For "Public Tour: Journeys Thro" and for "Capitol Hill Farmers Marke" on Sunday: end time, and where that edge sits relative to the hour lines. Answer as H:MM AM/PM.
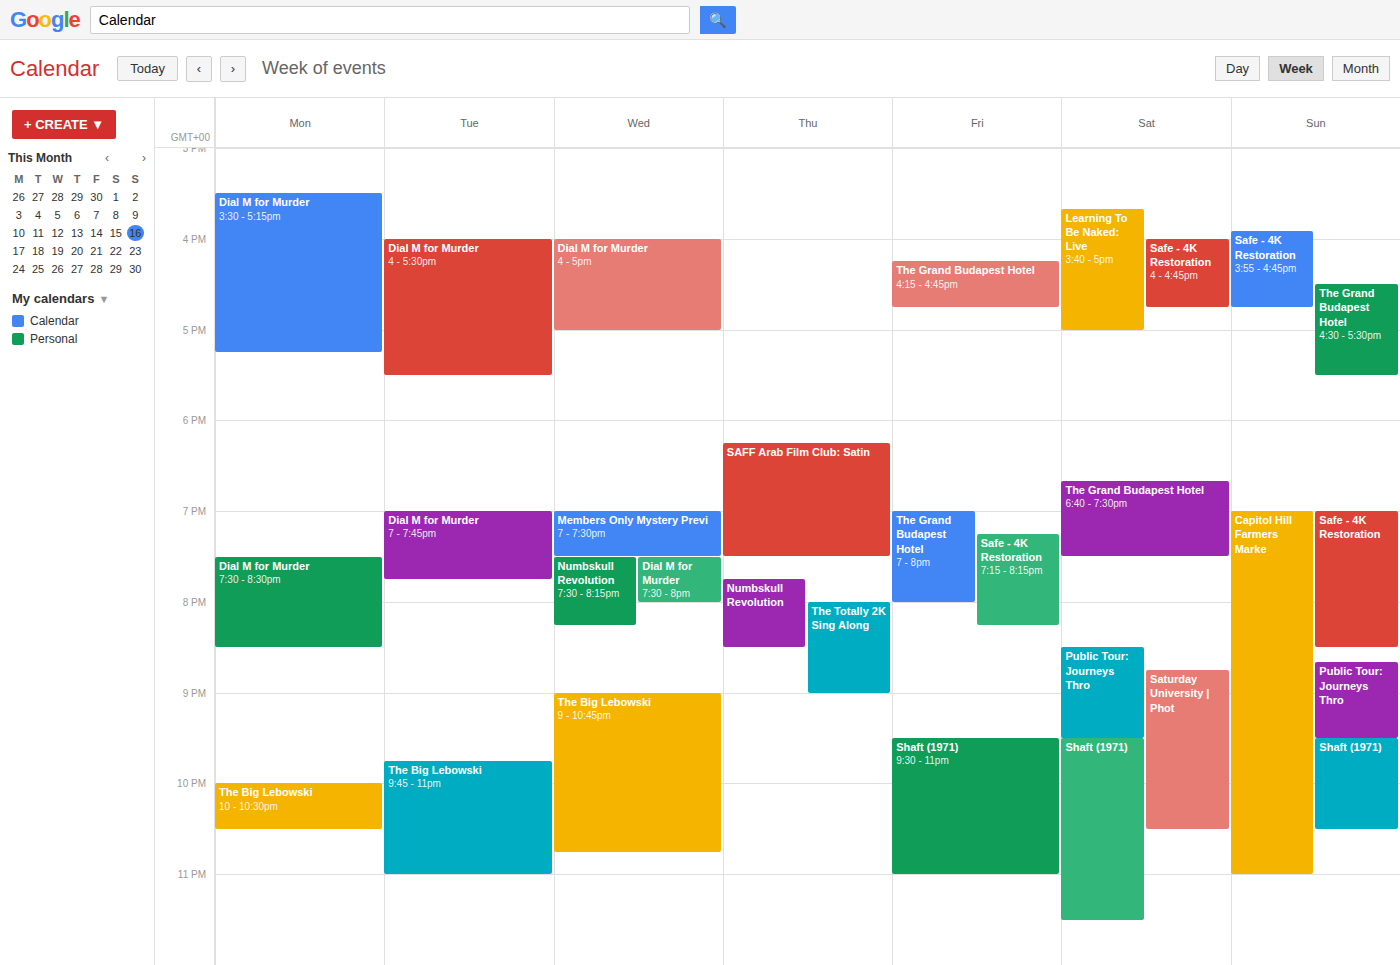
"Public Tour: Journeys Thro": 9:30 PM, halfway between the 9 PM and 10 PM lines. "Capitol Hill Farmers Marke": 11:00 PM, exactly on the 11 PM line.